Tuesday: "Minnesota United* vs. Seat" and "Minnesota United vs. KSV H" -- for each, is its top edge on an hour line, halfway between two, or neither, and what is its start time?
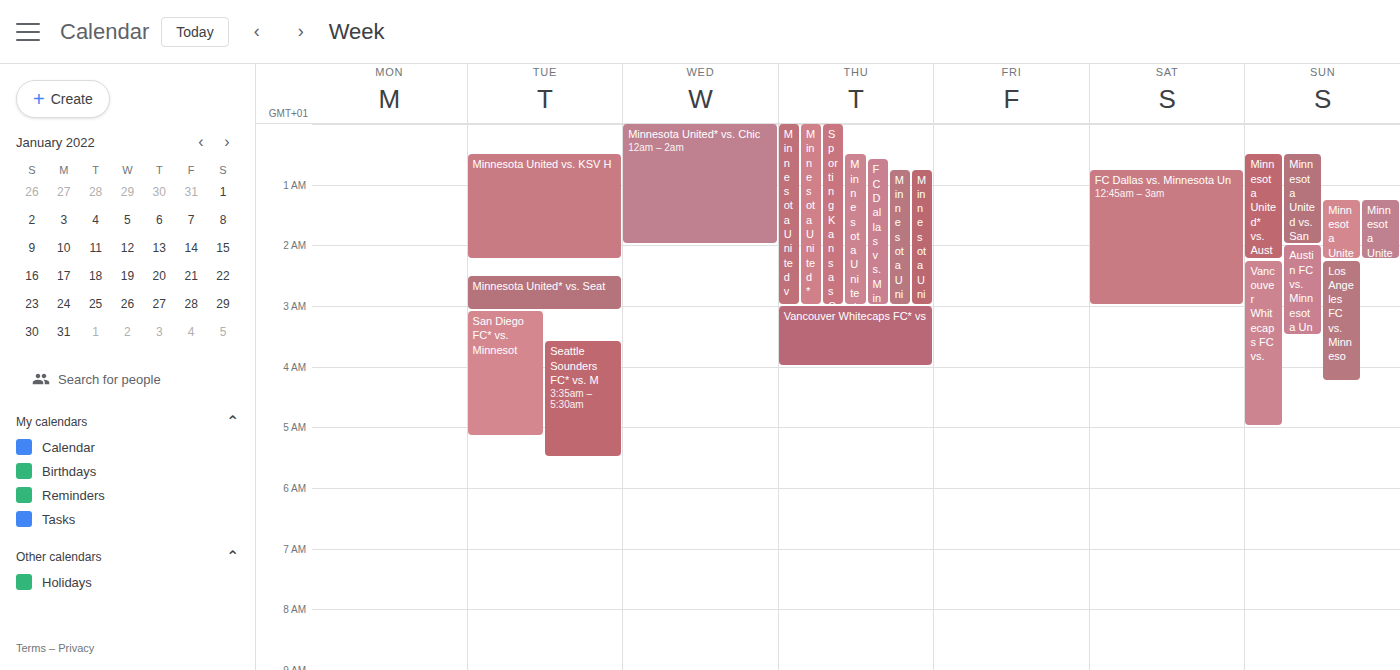
"Minnesota United* vs. Seat": 2:30 AM, halfway between the 2 AM and 3 AM lines. "Minnesota United vs. KSV H": 12:30 AM, halfway between the 12 AM and 1 AM lines.